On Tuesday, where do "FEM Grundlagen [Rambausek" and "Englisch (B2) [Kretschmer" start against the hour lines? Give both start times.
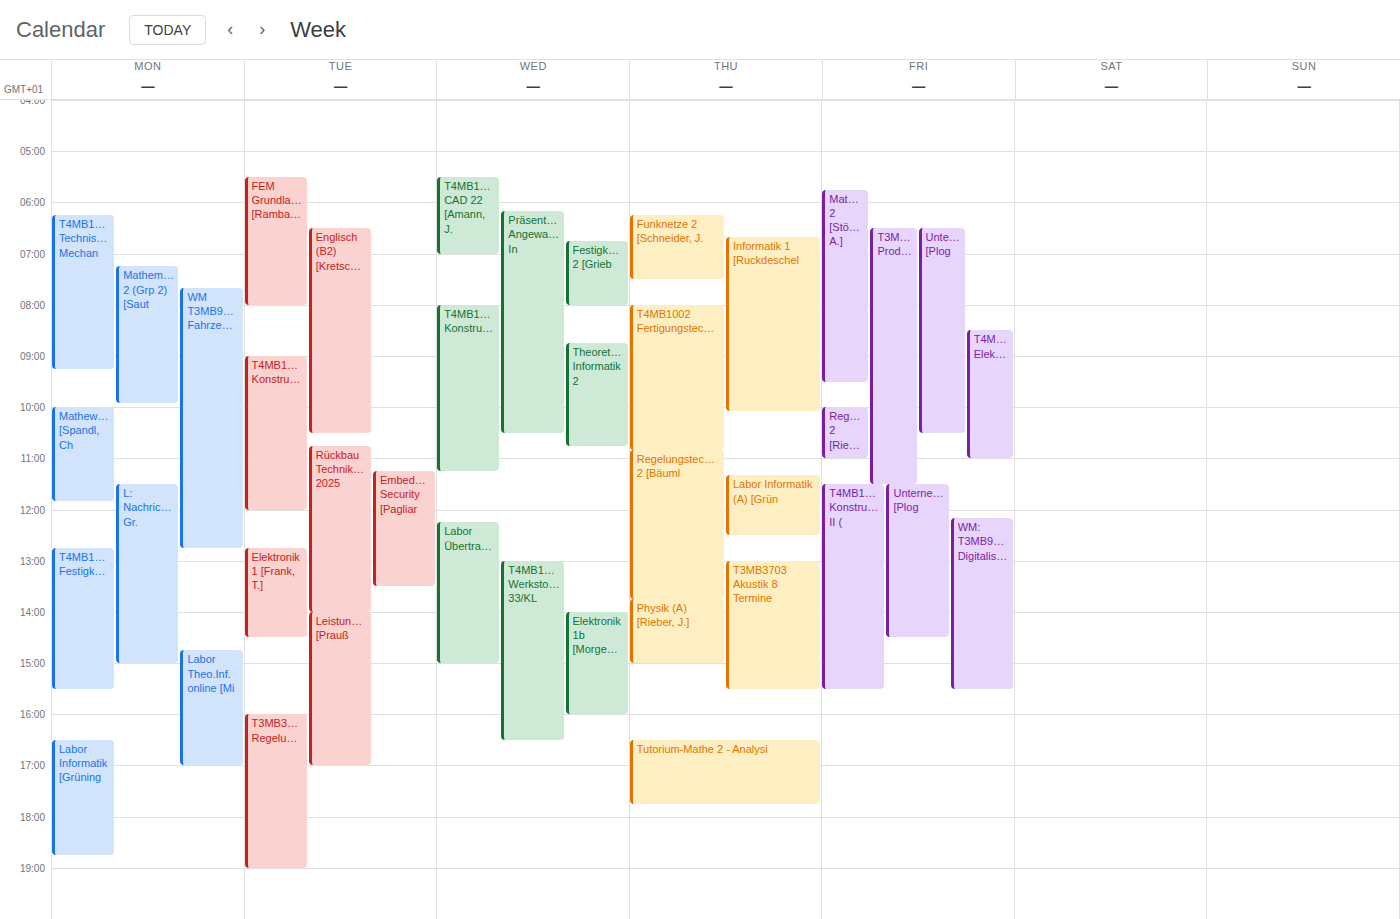
"FEM Grundlagen [Rambausek": 5:30 AM, halfway between the 5 AM and 6 AM lines. "Englisch (B2) [Kretschmer": 6:30 AM, halfway between the 6 AM and 7 AM lines.